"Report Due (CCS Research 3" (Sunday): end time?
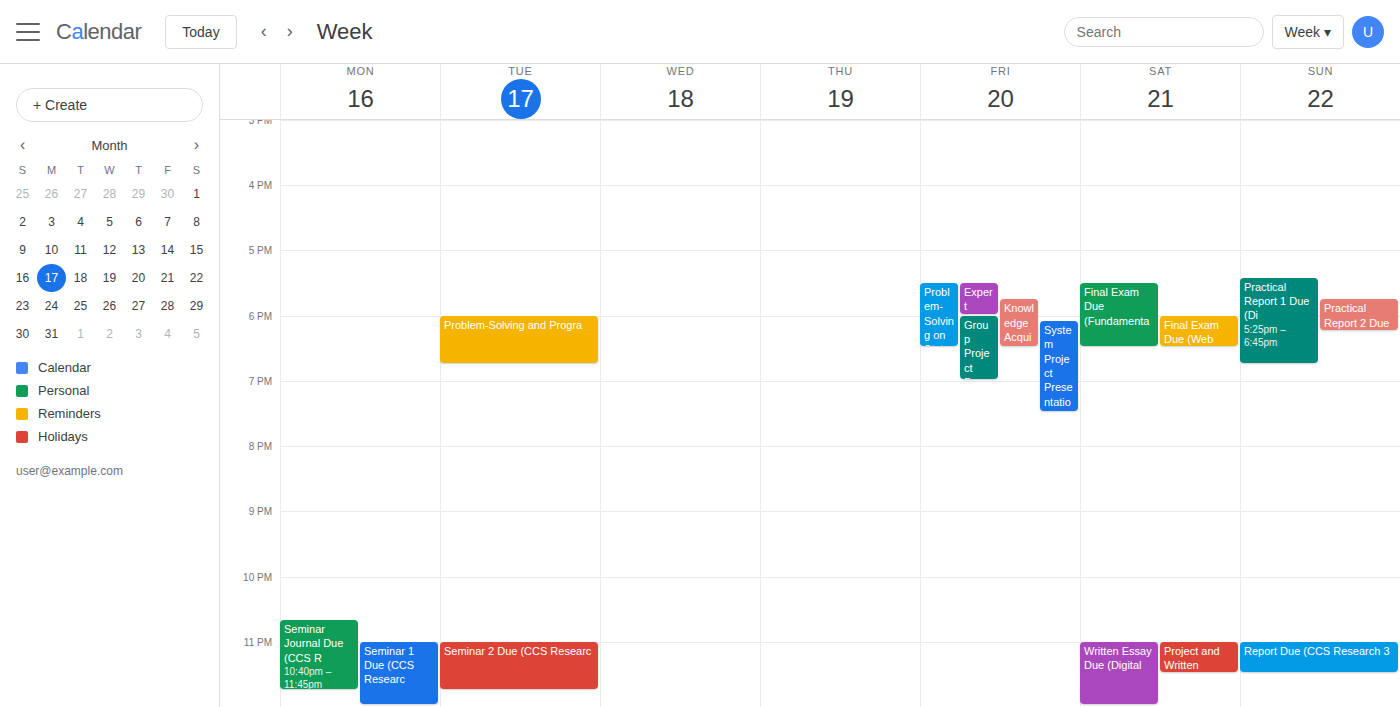
11:30 PM